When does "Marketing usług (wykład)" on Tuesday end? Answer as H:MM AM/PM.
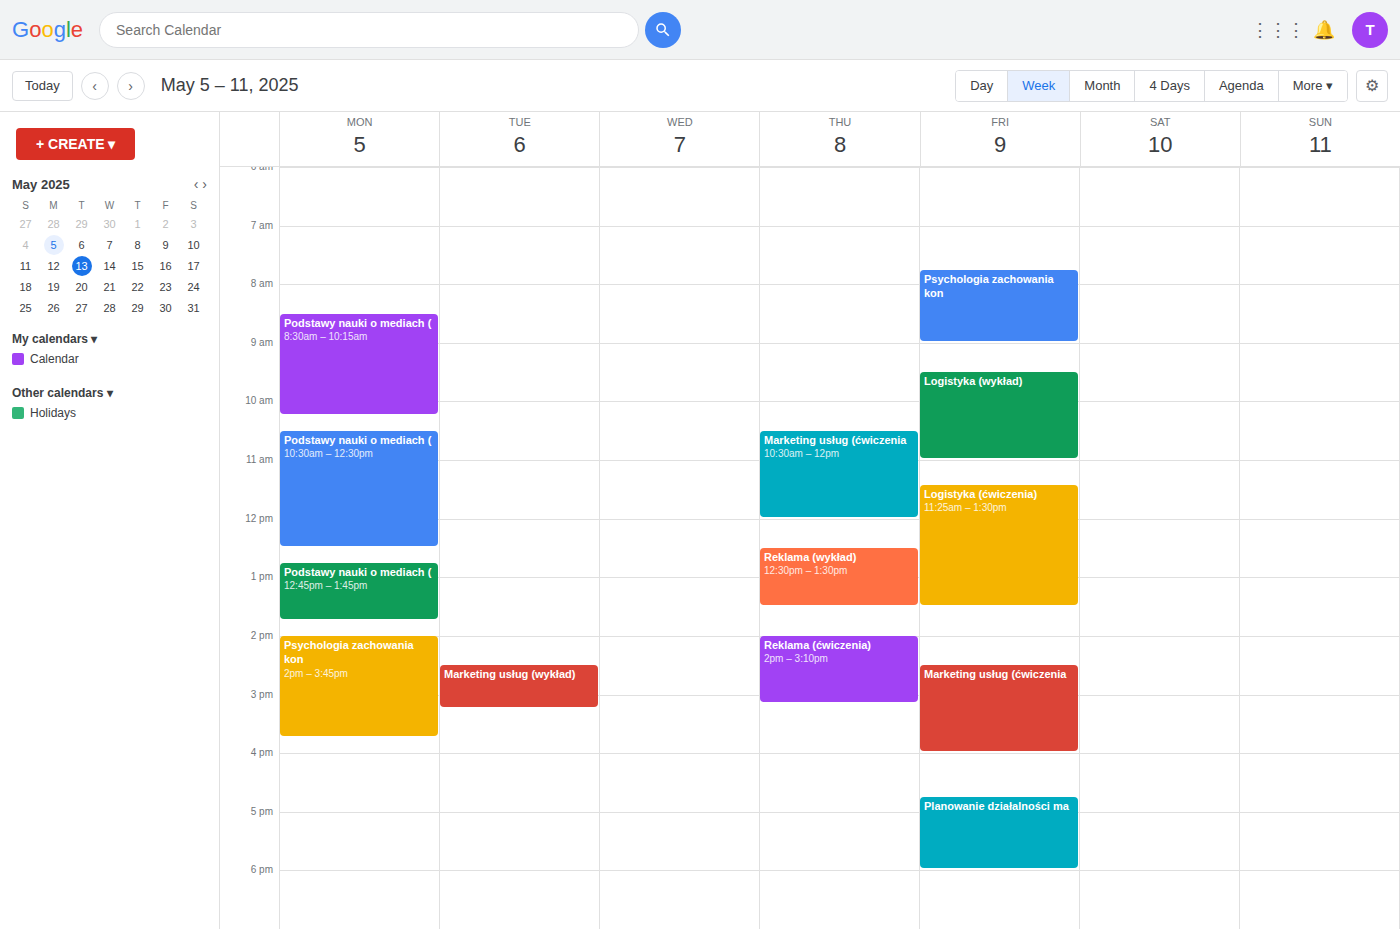
3:15 PM